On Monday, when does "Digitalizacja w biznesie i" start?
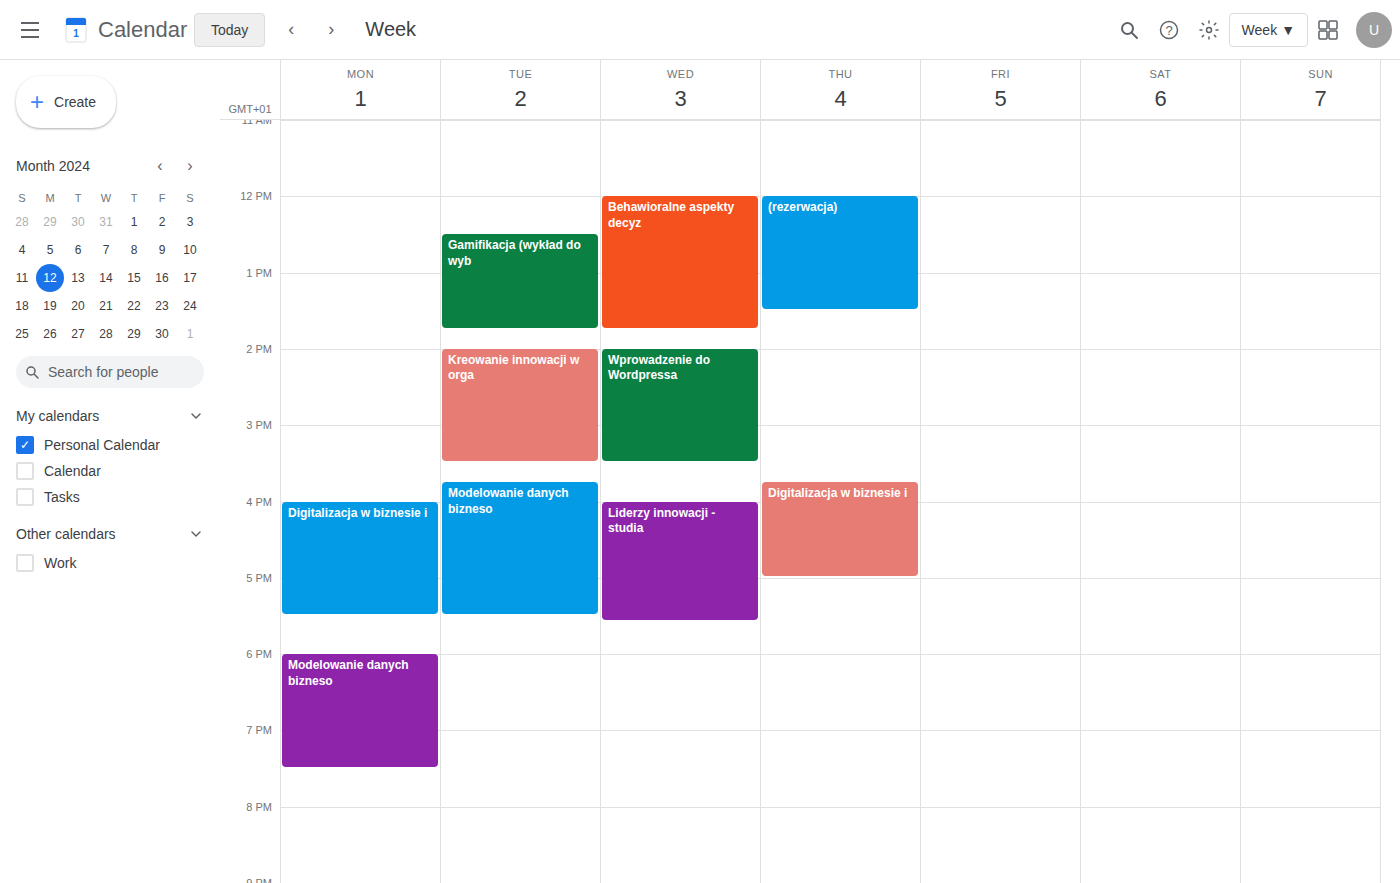
4:00 PM